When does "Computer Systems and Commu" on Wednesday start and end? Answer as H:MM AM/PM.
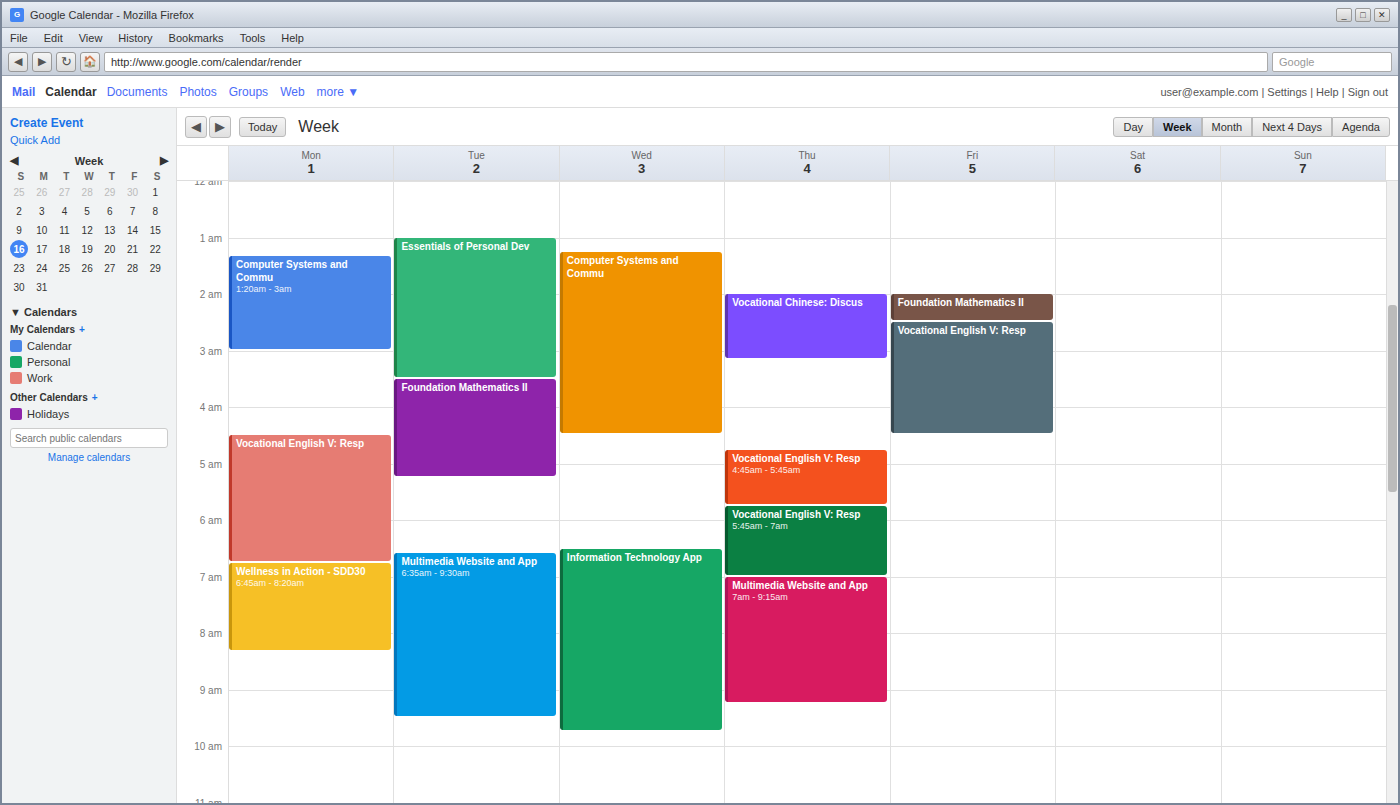
1:15 AM to 4:30 AM